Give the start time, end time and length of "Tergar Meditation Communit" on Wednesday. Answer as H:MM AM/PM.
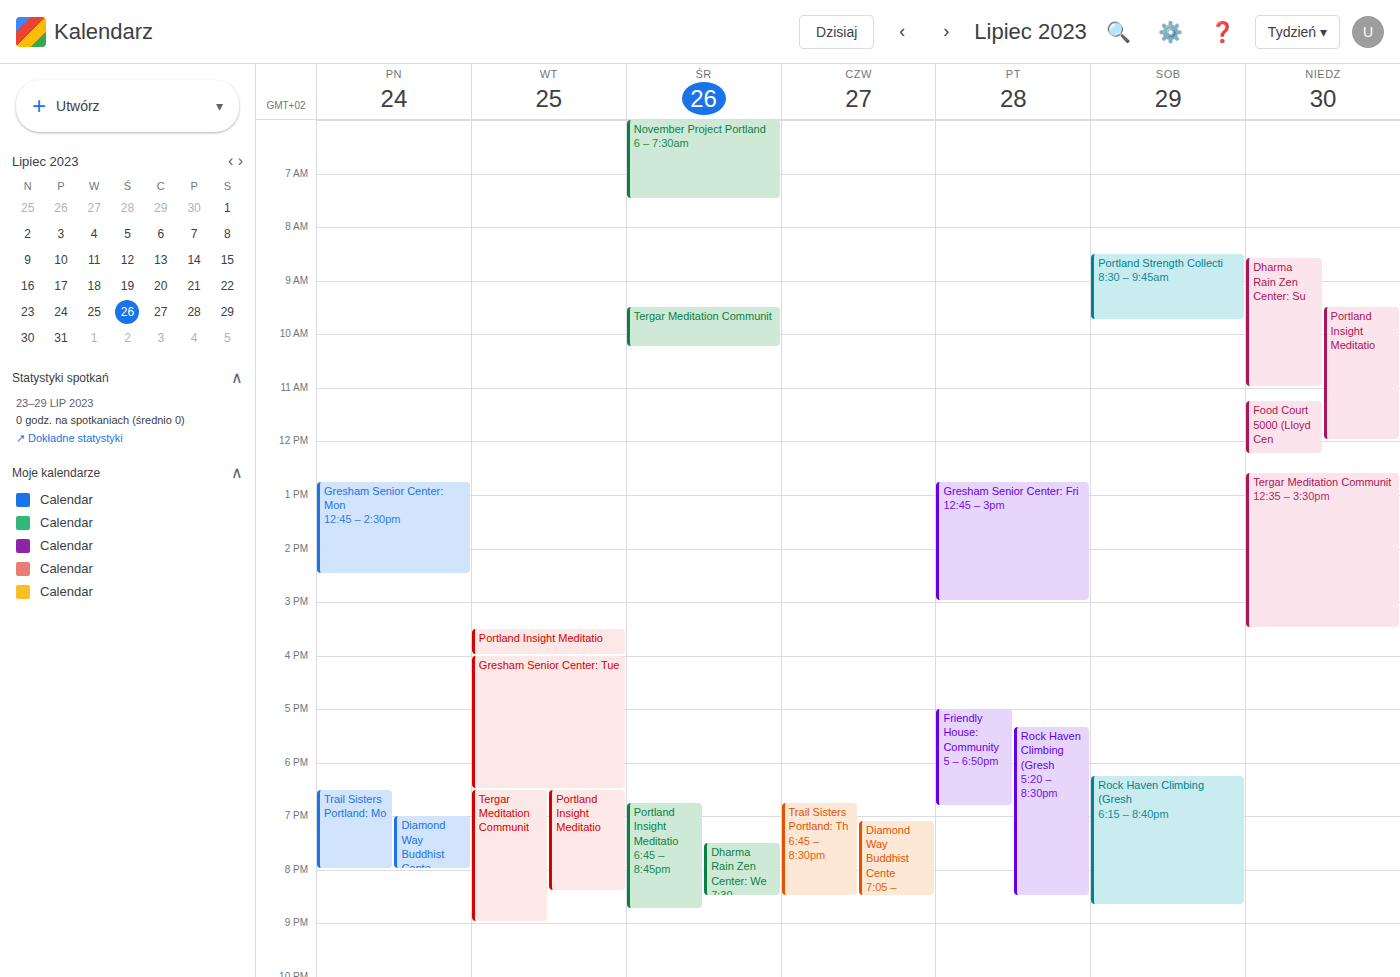
9:30 AM to 10:15 AM, 45 minutes